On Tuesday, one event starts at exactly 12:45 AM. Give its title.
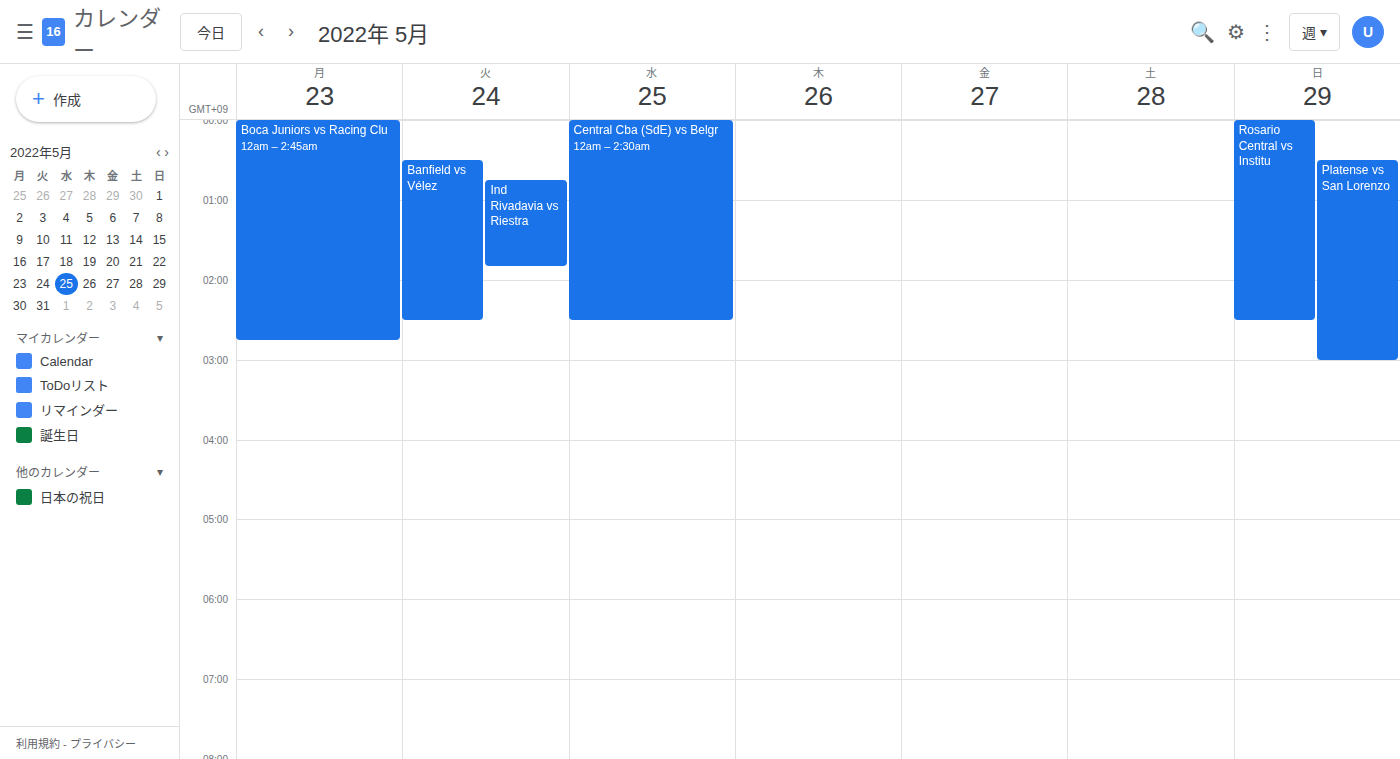
"Ind Rivadavia vs Riestra"